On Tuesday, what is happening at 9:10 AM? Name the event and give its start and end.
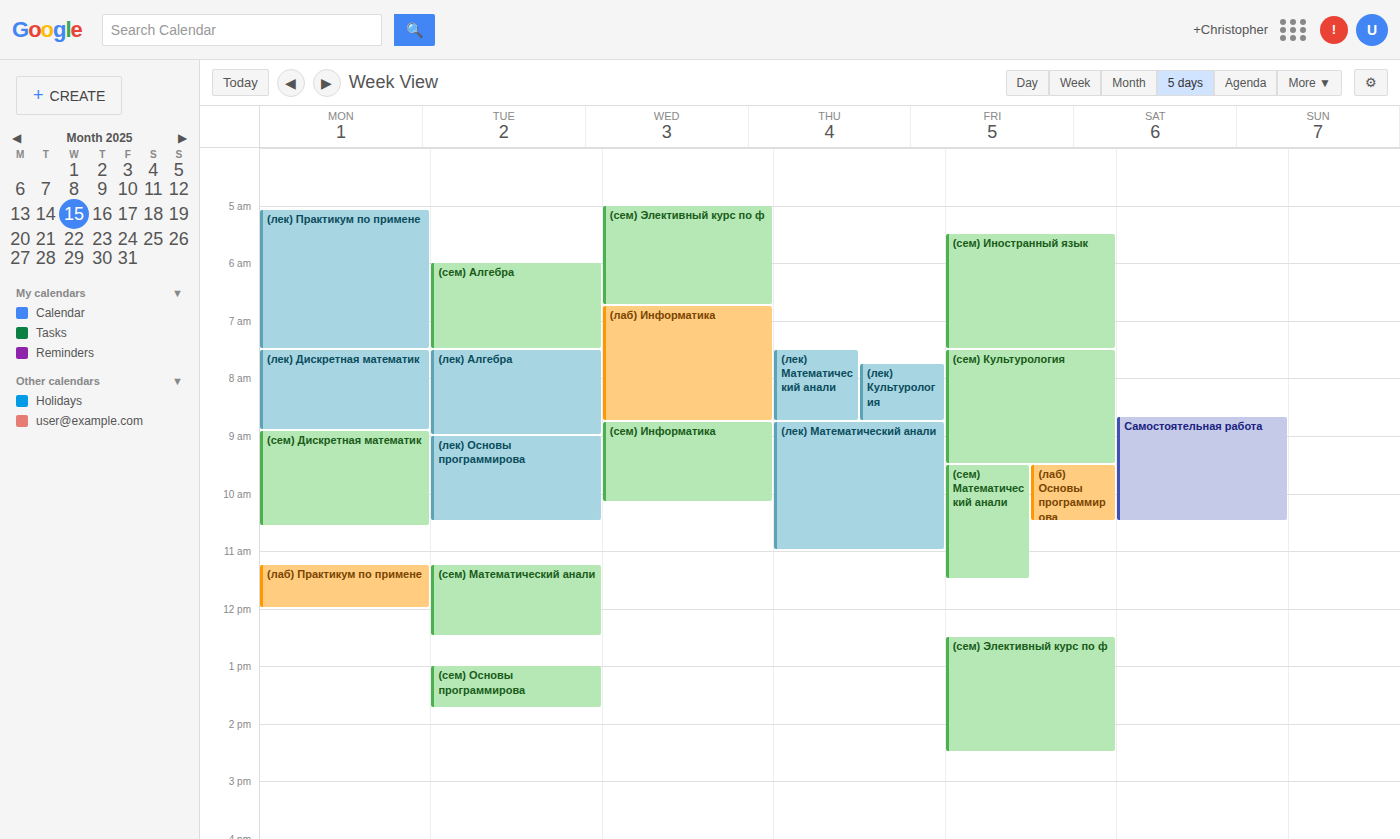
"(лек) Основы программирова", 9:00 AM to 10:30 AM